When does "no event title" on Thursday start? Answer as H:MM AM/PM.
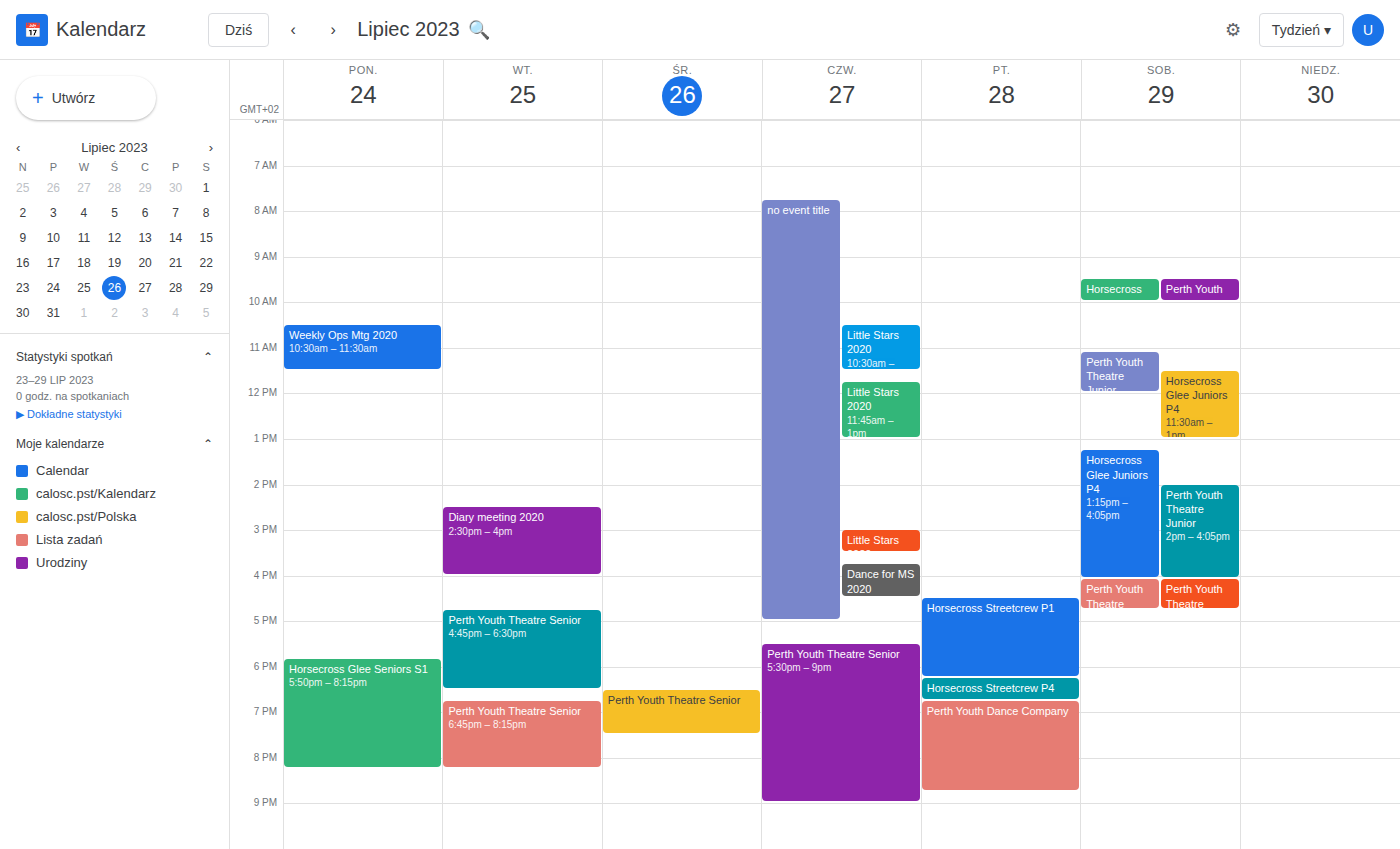
7:45 AM